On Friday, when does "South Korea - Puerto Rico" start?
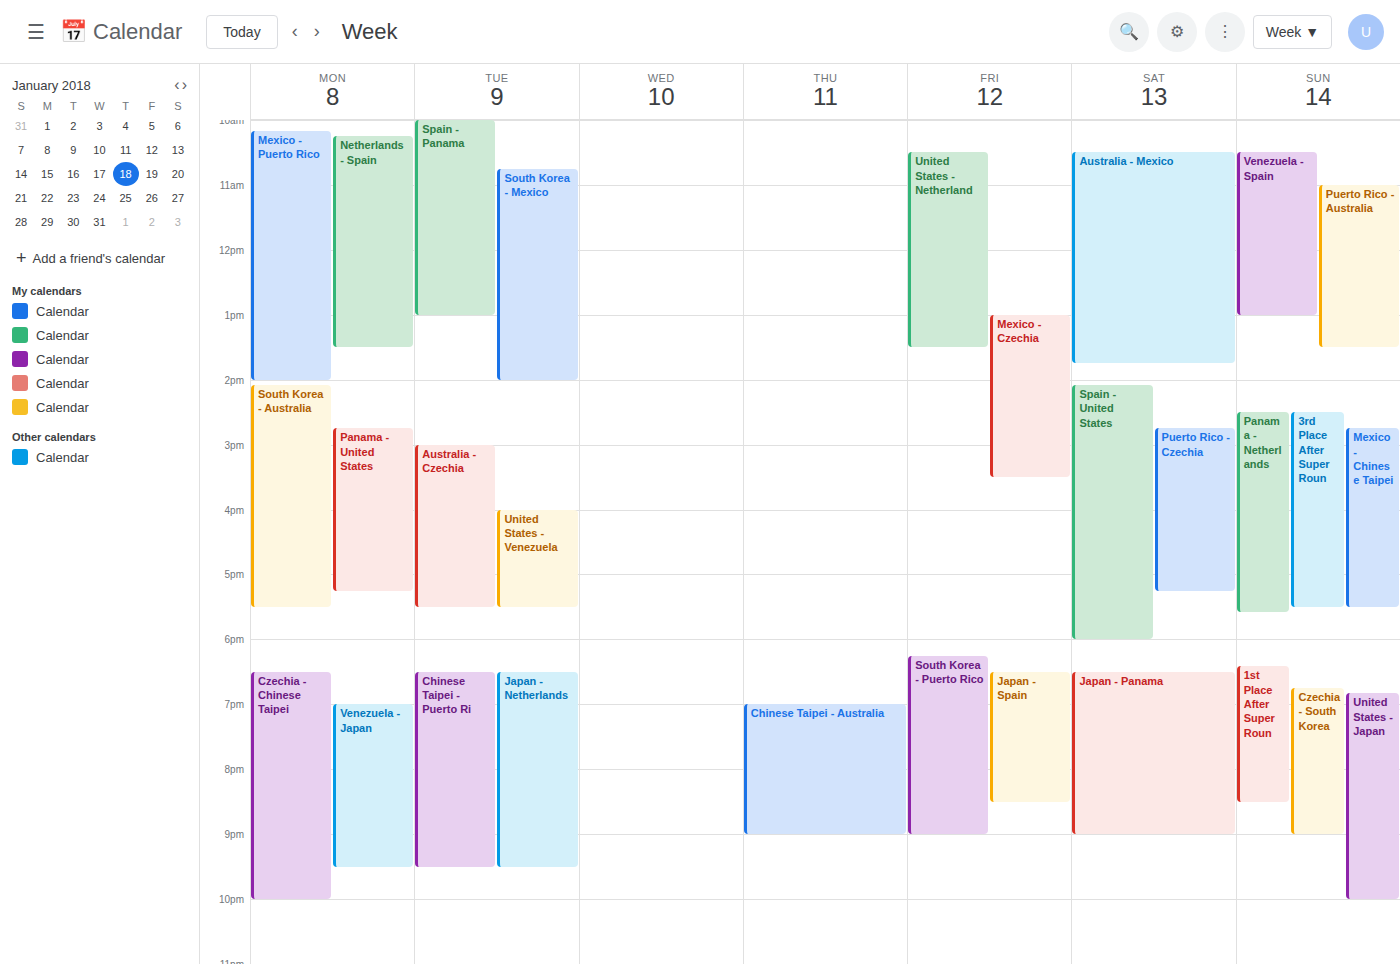
6:15 PM